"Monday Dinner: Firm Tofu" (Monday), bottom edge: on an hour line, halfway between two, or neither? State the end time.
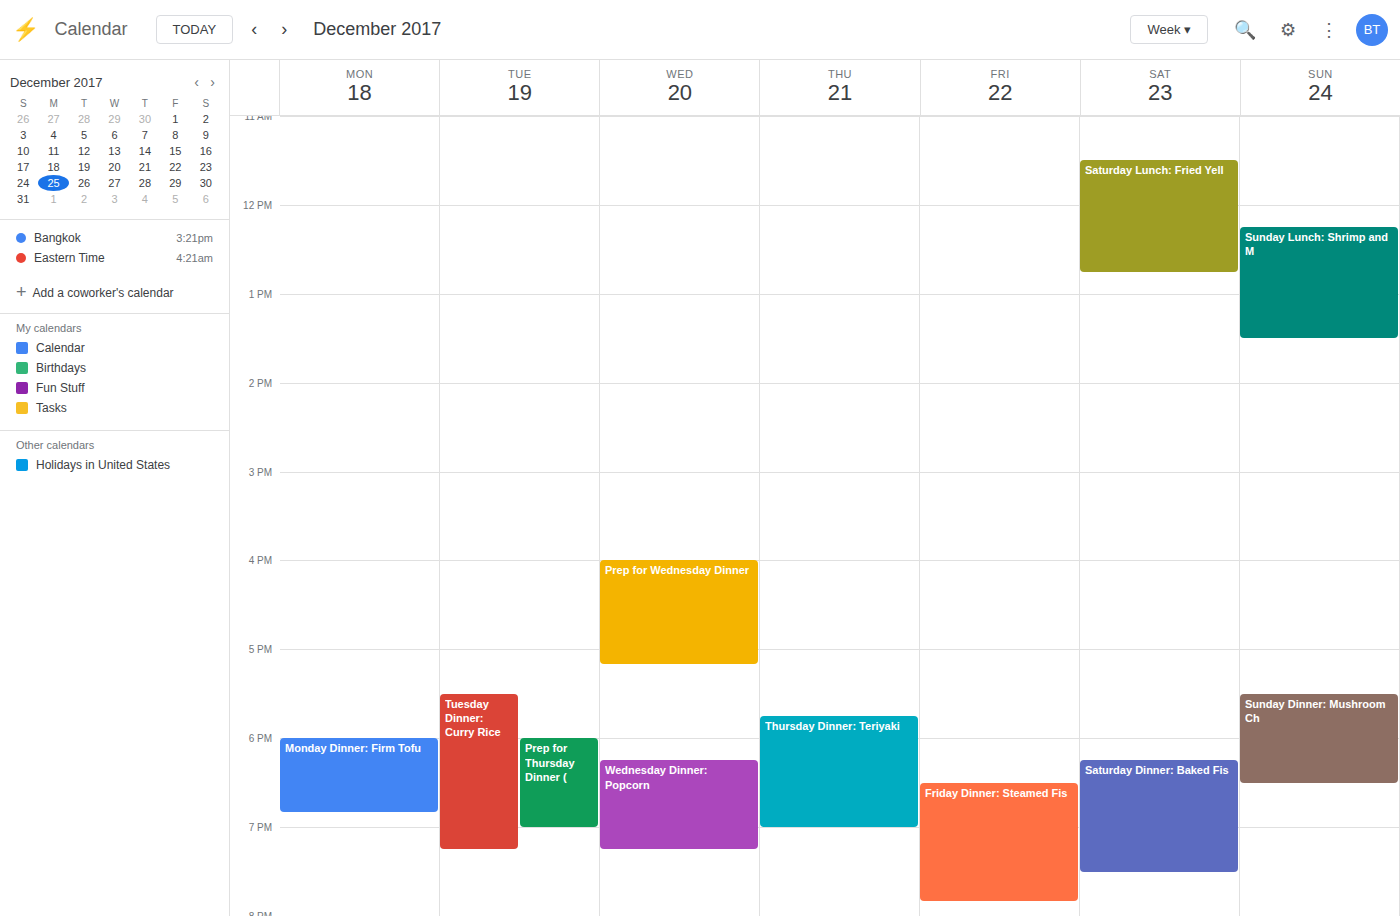
6:50 PM -- neither: 50 minutes below the 6 PM line and 10 minutes above the 7 PM line.